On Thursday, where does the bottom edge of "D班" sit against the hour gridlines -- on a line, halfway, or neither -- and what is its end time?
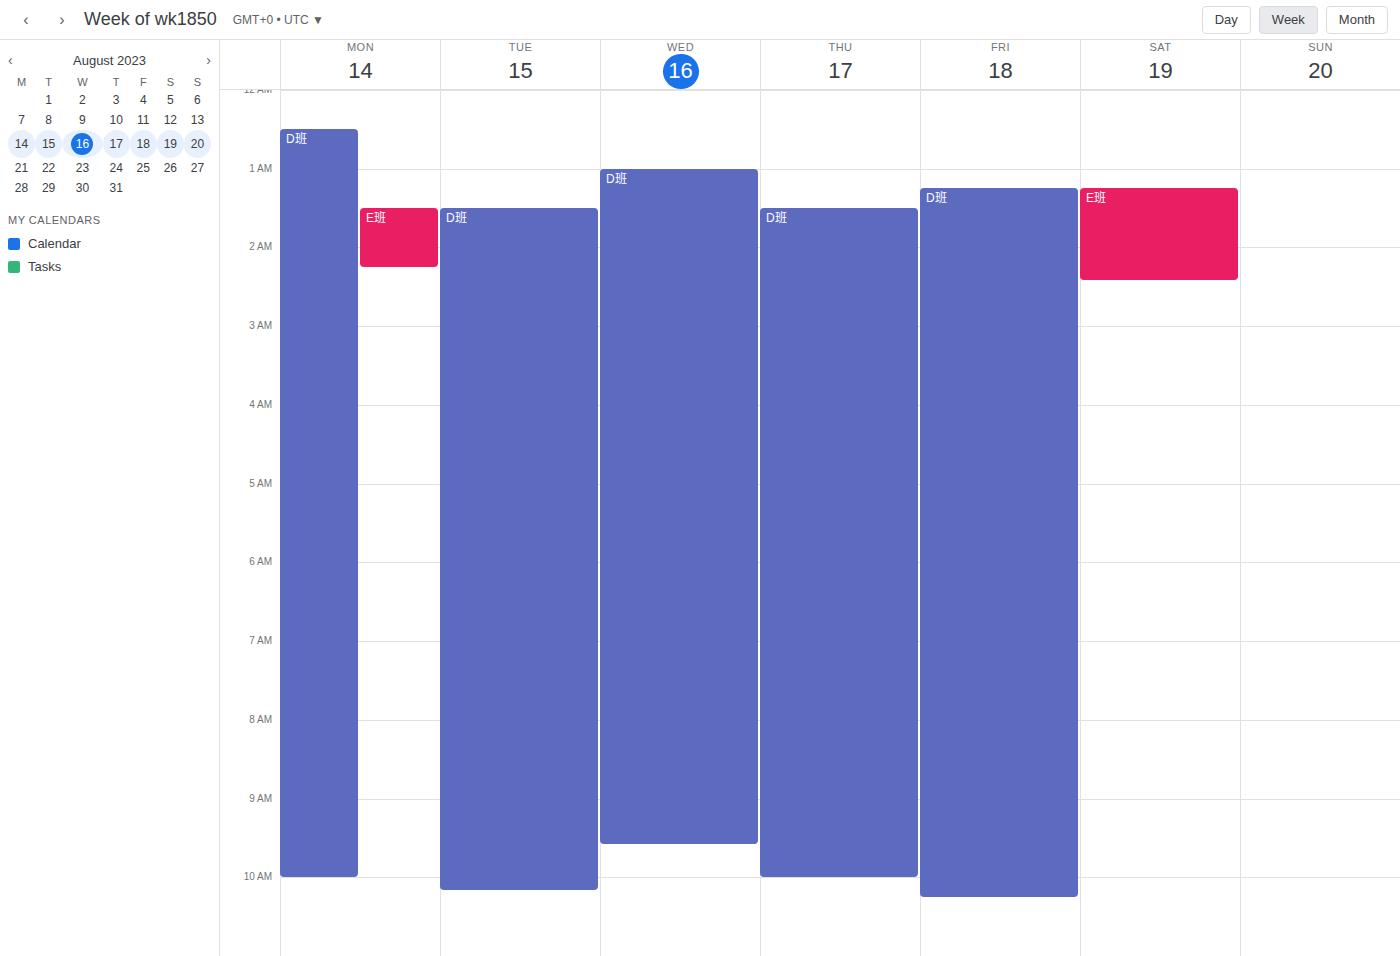
10:00 AM -- exactly on the 10 AM line.